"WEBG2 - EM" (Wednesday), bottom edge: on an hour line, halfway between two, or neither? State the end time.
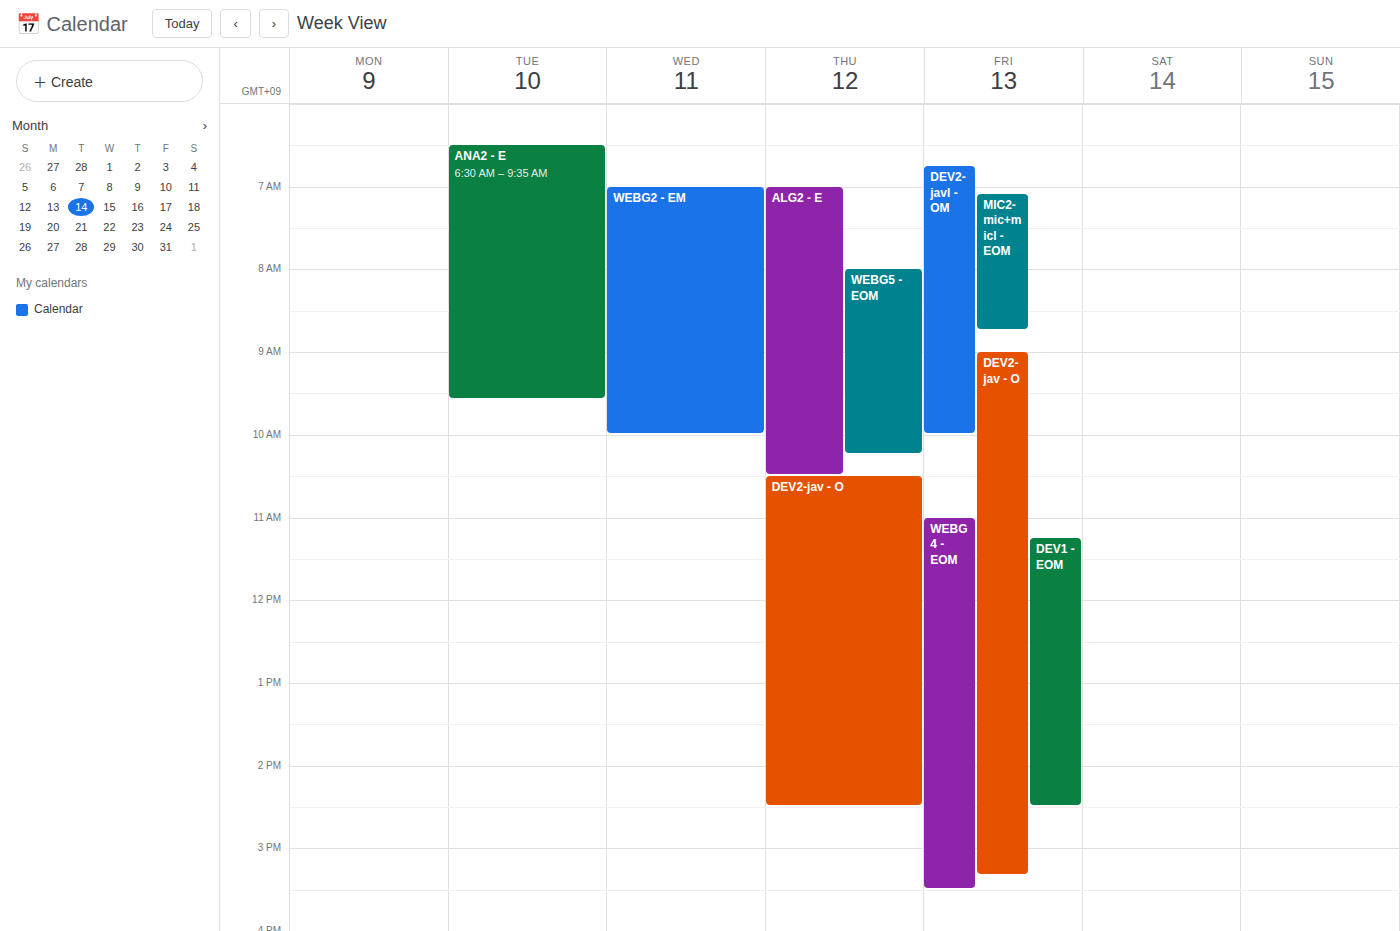
10:00 AM -- exactly on the 10 AM line.